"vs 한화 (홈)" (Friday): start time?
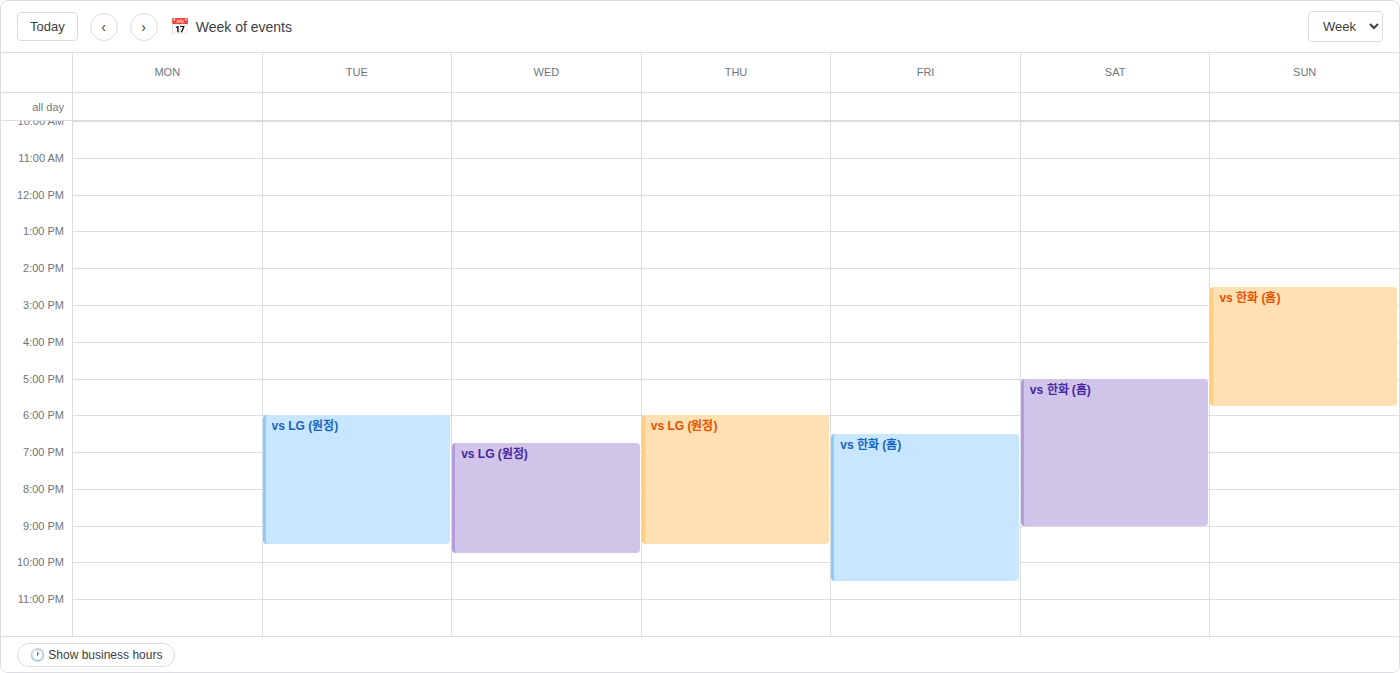
6:30 PM